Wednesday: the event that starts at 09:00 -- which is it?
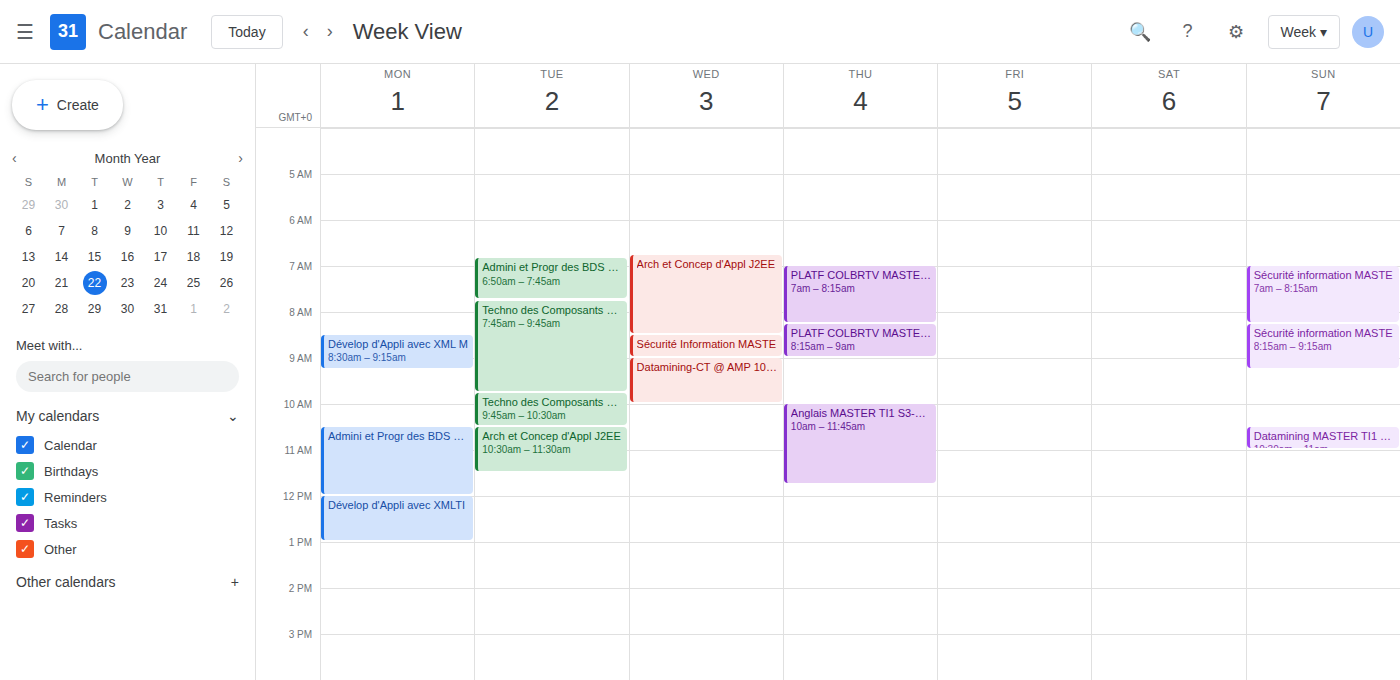
"Datamining-CT @ AMP 101 (A"